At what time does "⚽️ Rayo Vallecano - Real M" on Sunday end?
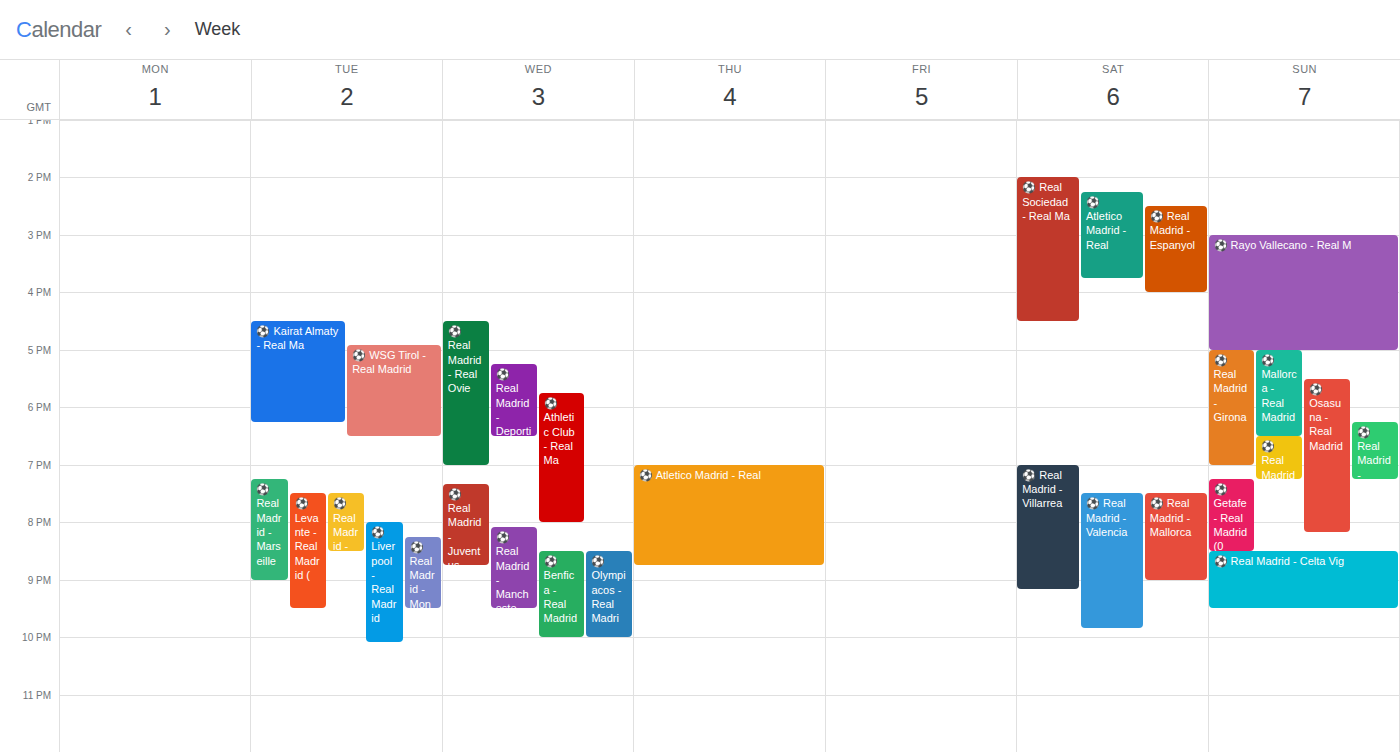
17:00